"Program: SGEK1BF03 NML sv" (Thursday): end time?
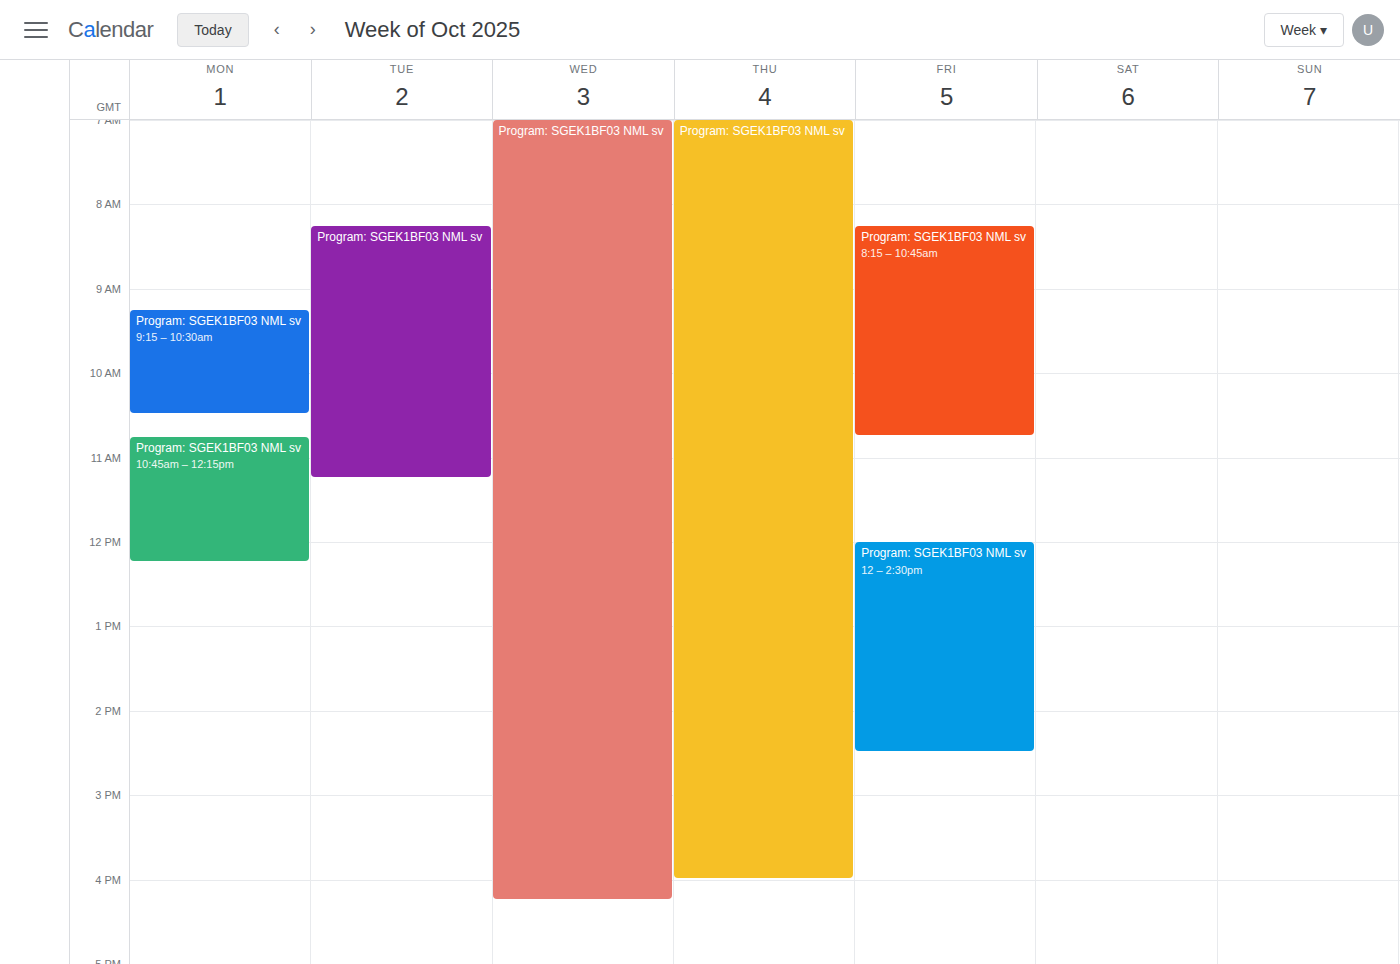
4:00 PM